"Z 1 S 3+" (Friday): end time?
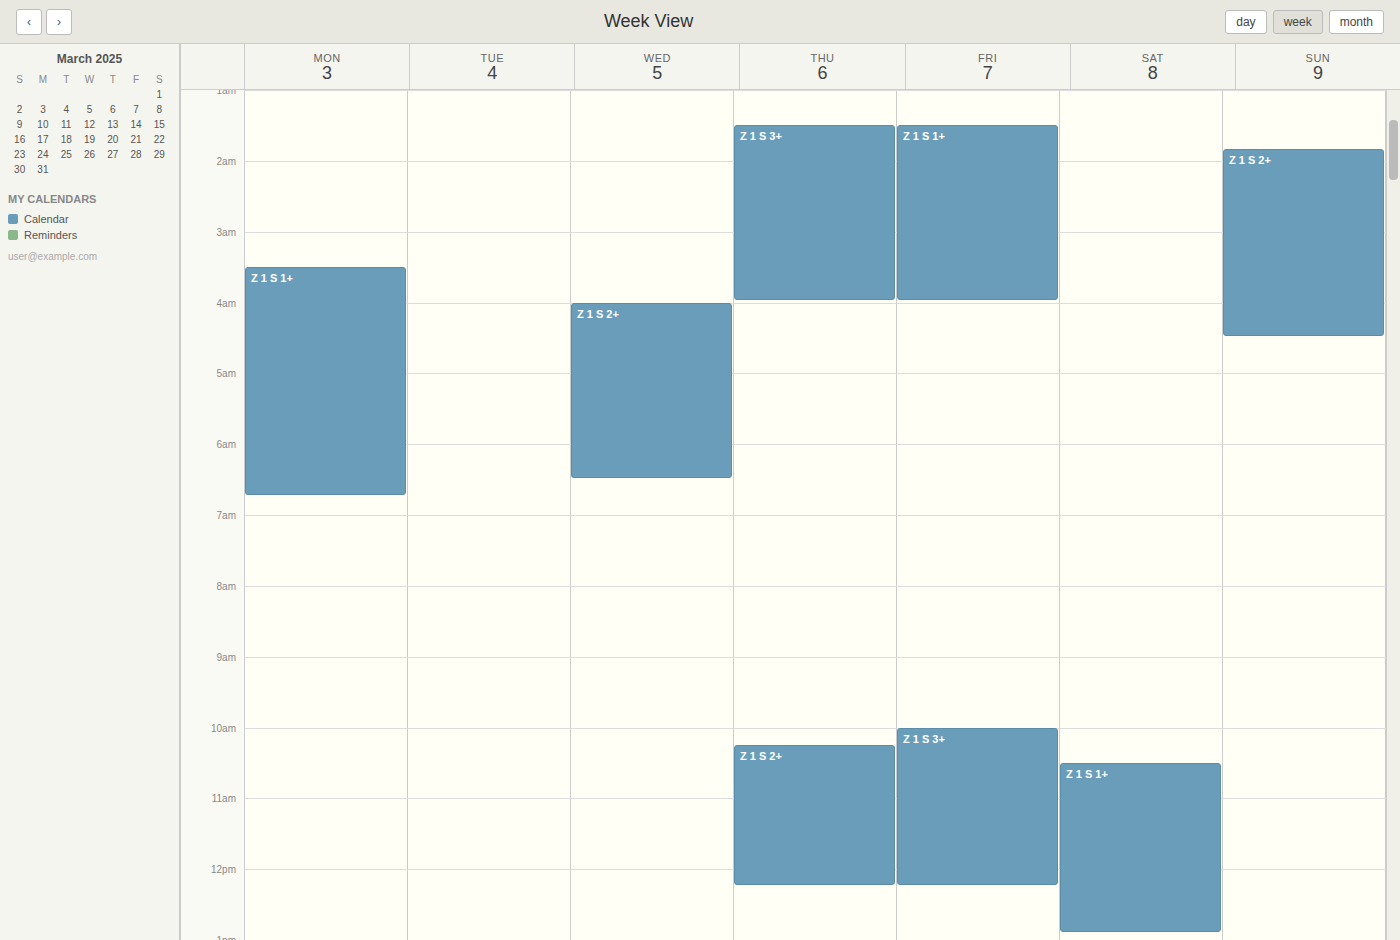
12:15